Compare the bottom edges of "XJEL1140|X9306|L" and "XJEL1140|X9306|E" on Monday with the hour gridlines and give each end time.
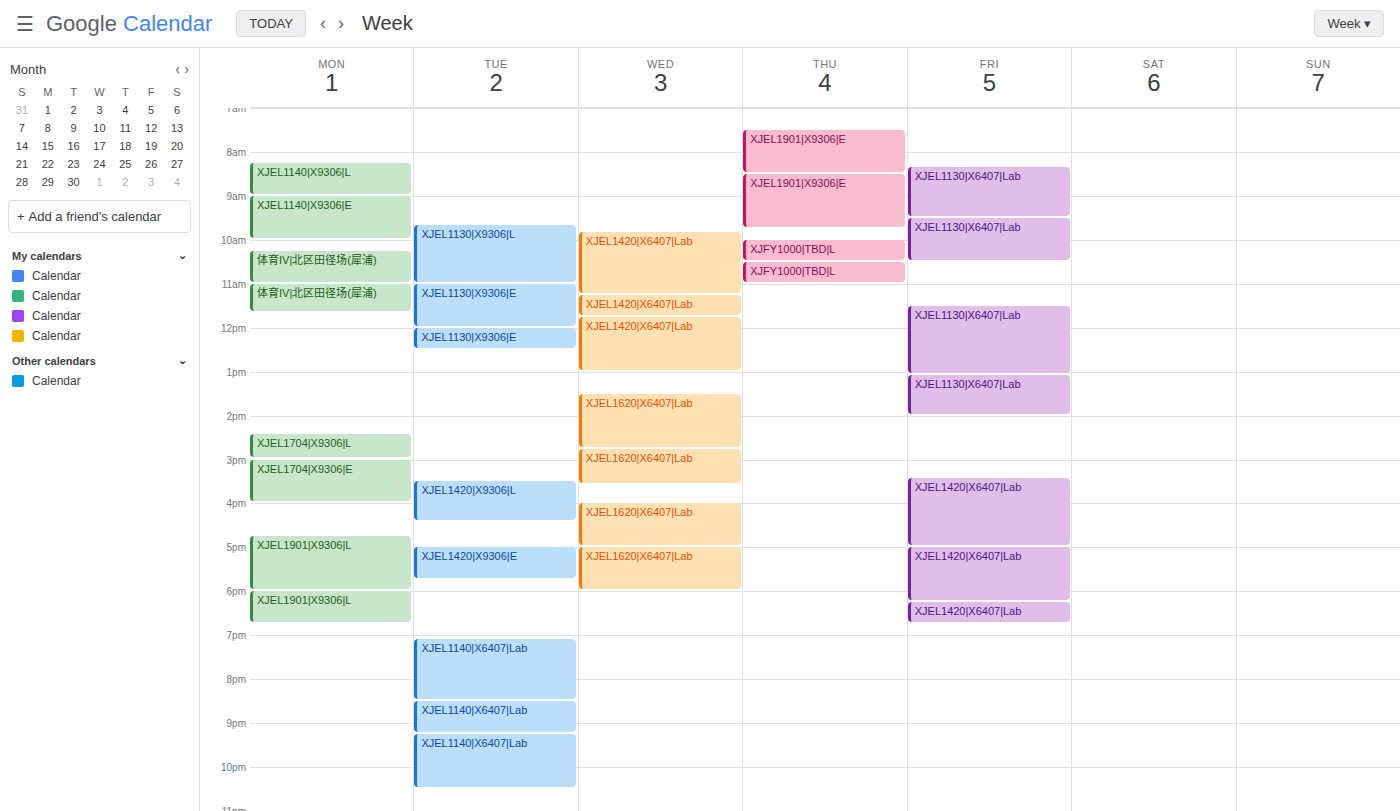
"XJEL1140|X9306|L": 09:00, exactly on the 09:00 line. "XJEL1140|X9306|E": 10:00, exactly on the 10:00 line.